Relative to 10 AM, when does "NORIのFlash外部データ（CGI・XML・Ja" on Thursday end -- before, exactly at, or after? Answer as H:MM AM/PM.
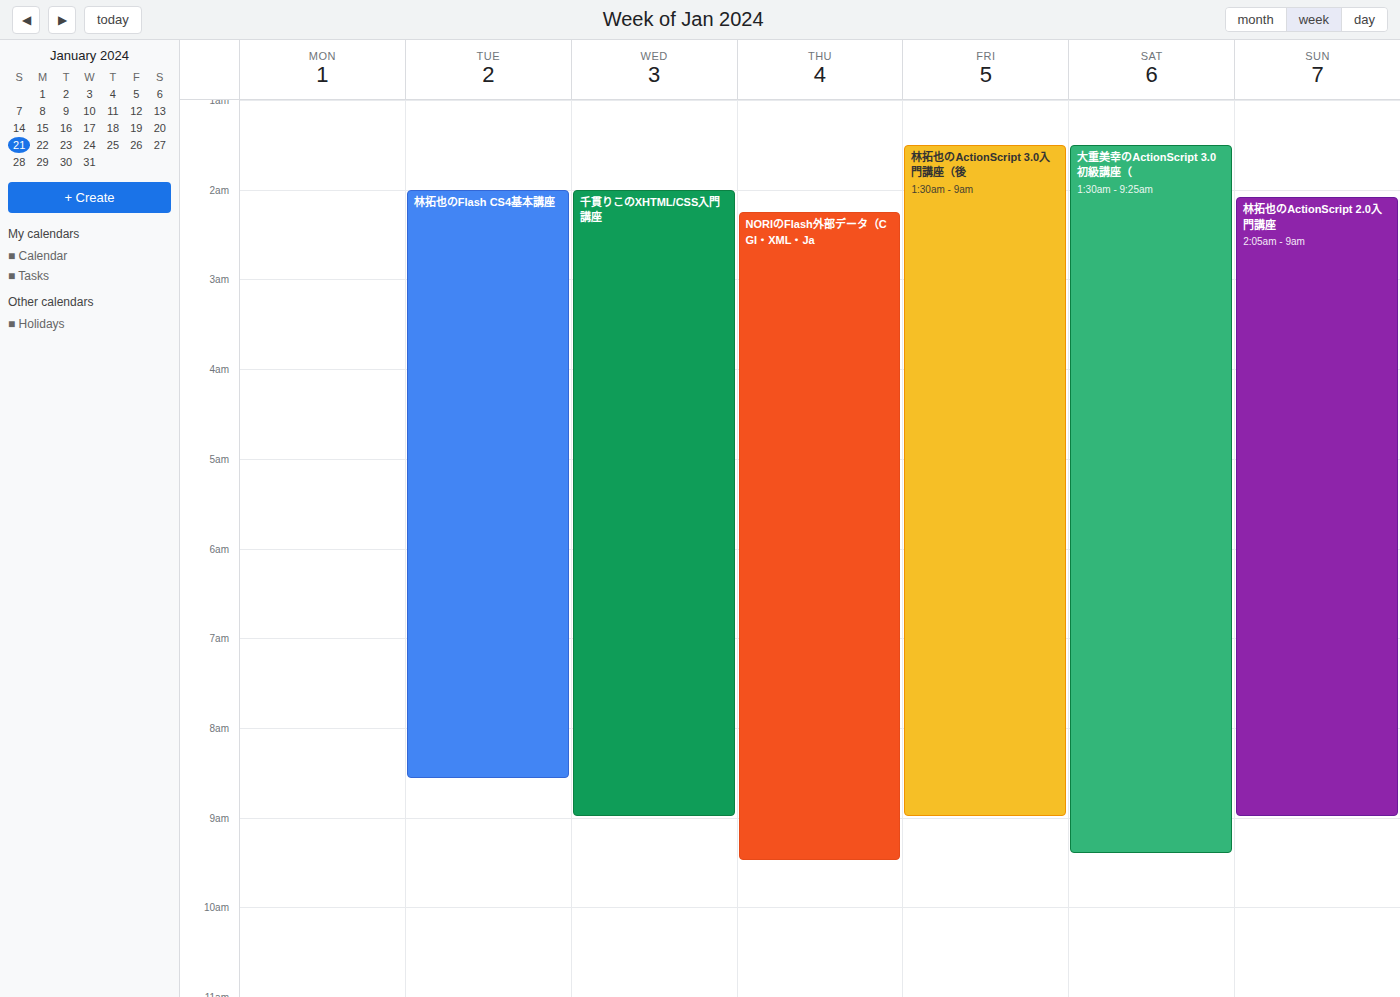
9:30 AM -- before 10 AM, 30 minutes above the 10 AM line.